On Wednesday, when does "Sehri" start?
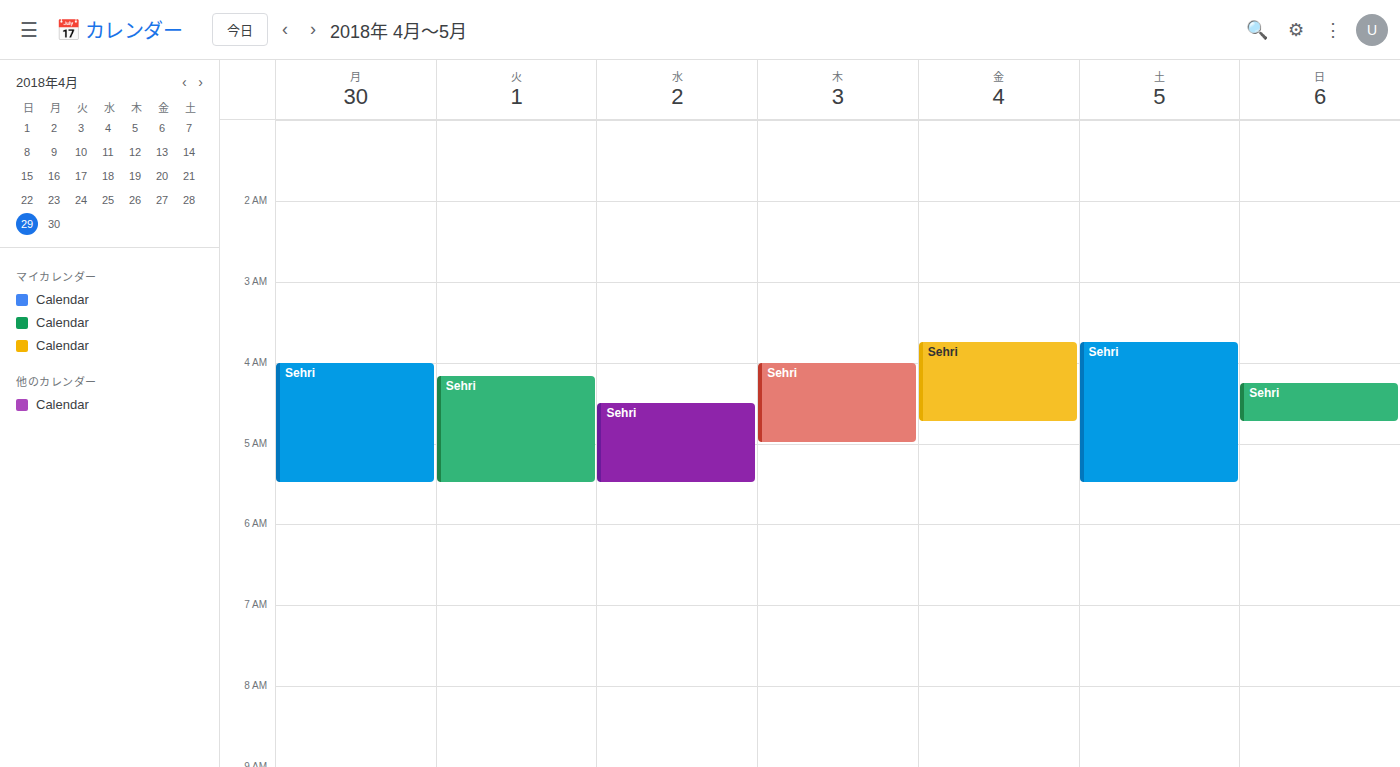
4:30 AM